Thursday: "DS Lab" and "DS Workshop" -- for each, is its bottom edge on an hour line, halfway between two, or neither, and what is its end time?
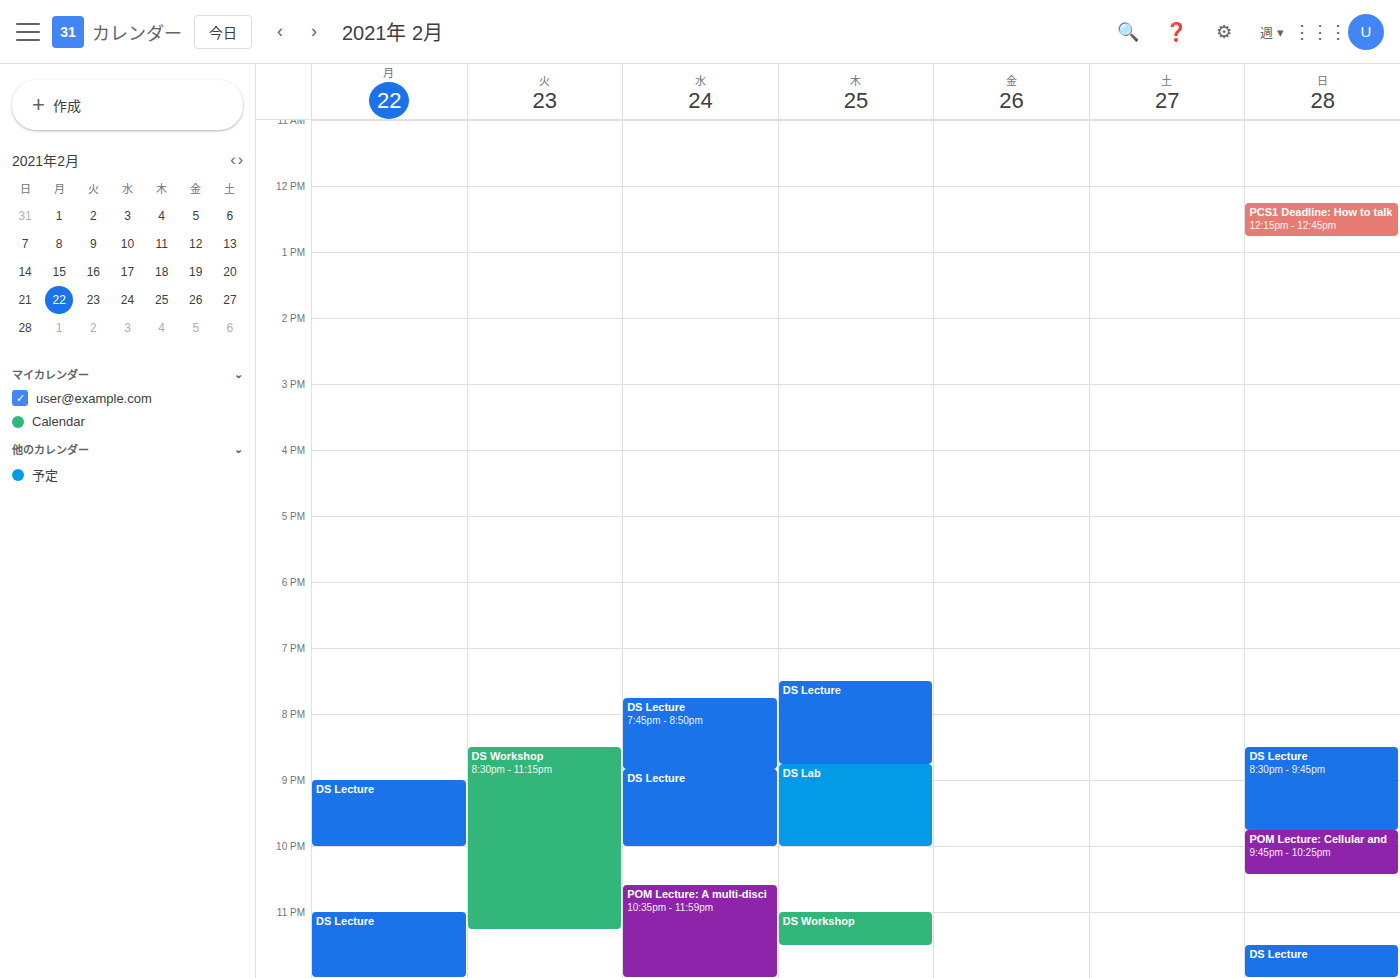
"DS Lab": 10:00 PM, exactly on the 10 PM line. "DS Workshop": 11:30 PM, halfway between the 11 PM and 12 AM lines.